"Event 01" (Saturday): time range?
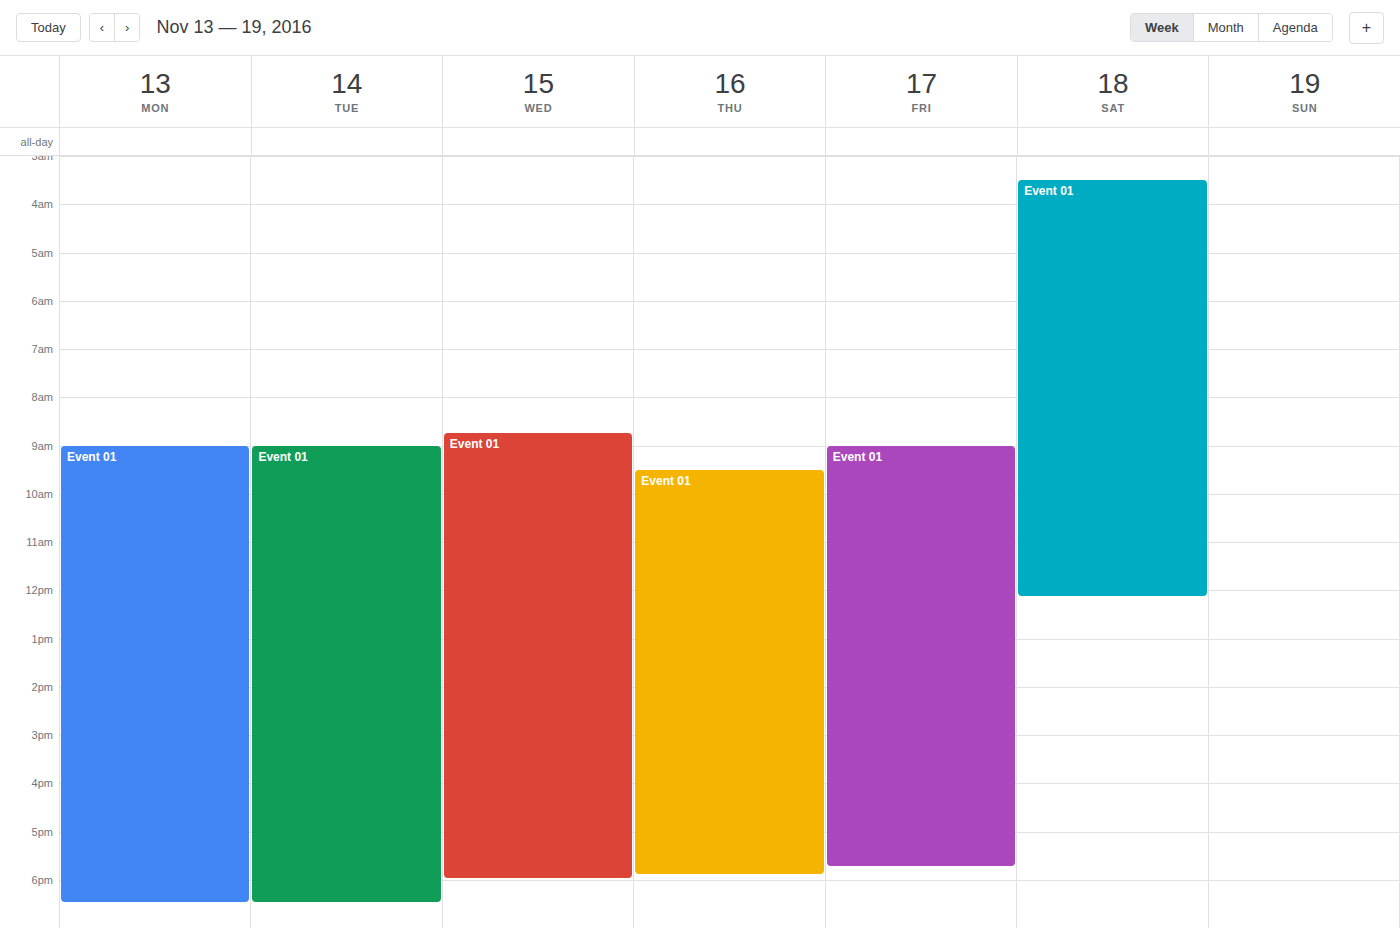
3:30 AM to 12:10 PM